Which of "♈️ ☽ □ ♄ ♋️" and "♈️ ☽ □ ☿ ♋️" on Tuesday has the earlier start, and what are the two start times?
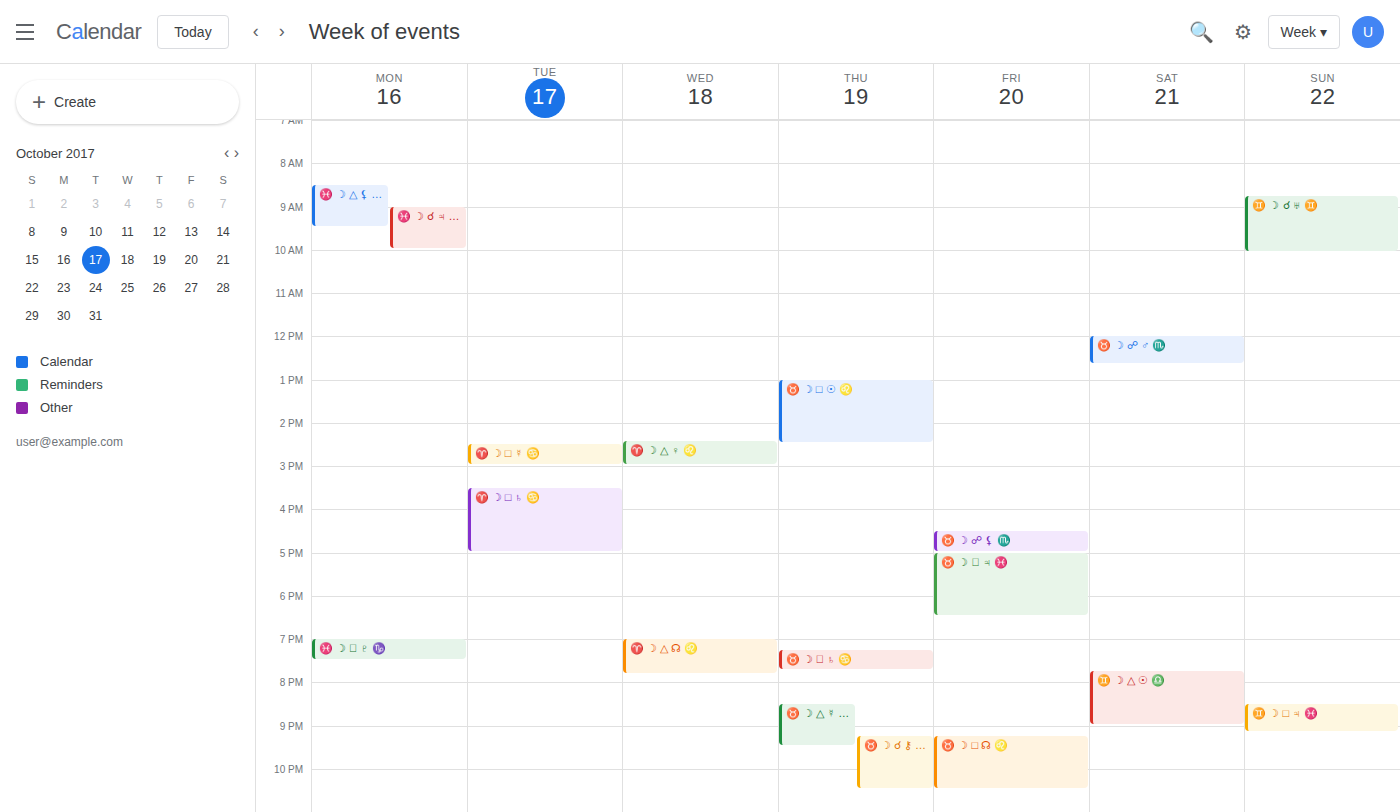
"♈️ ☽ □ ☿ ♋️" 14:30; "♈️ ☽ □ ♄ ♋️" 15:30.